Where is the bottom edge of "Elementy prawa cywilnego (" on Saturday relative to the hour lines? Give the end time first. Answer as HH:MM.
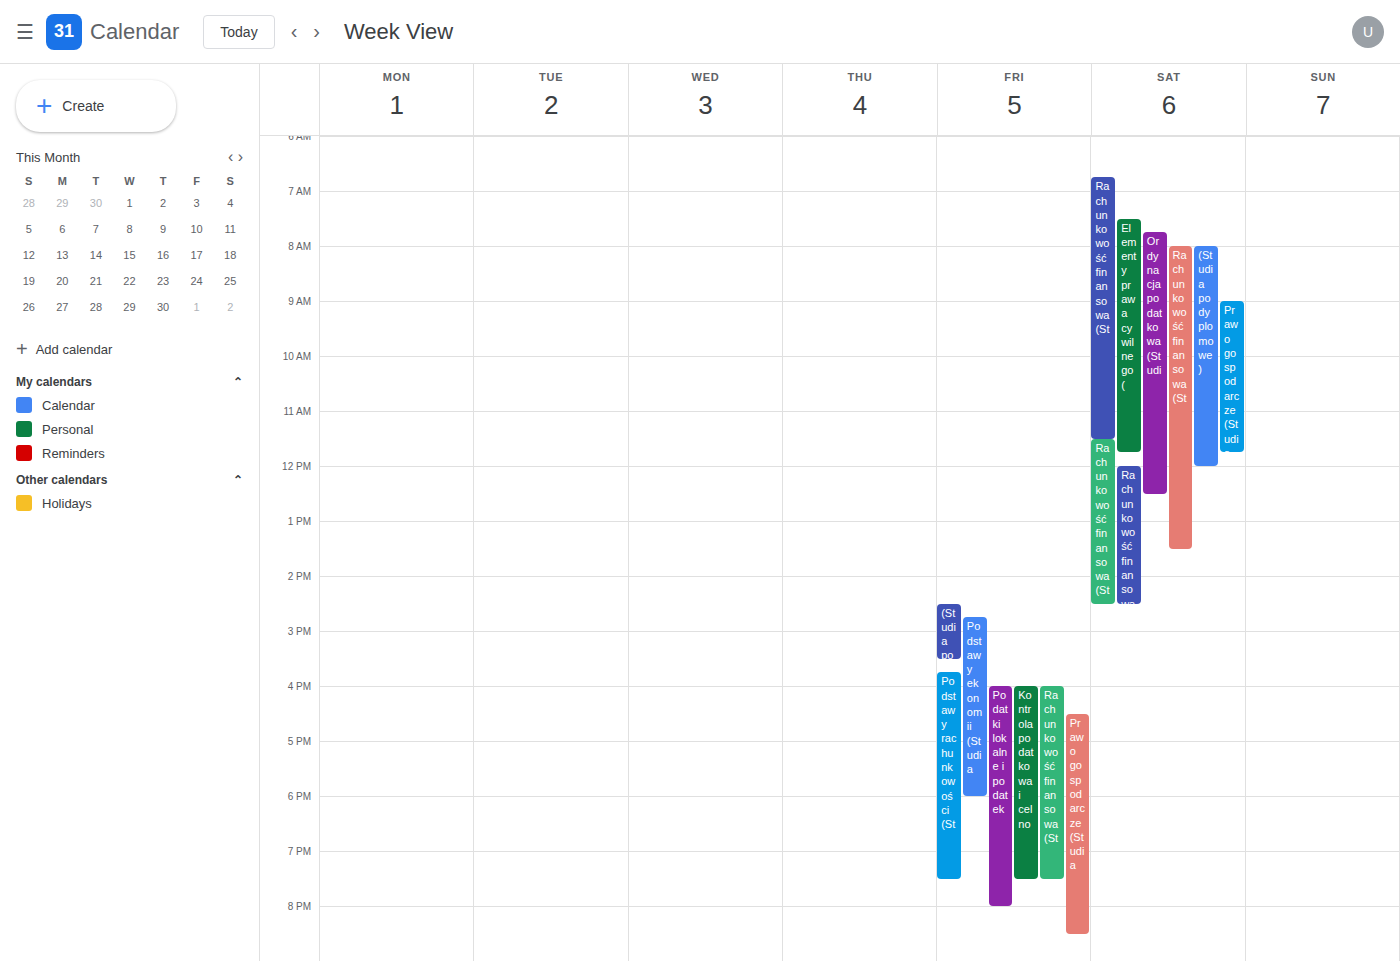
11:45 -- neither: three quarters of the way from the 11:00 line to the 12:00 line.